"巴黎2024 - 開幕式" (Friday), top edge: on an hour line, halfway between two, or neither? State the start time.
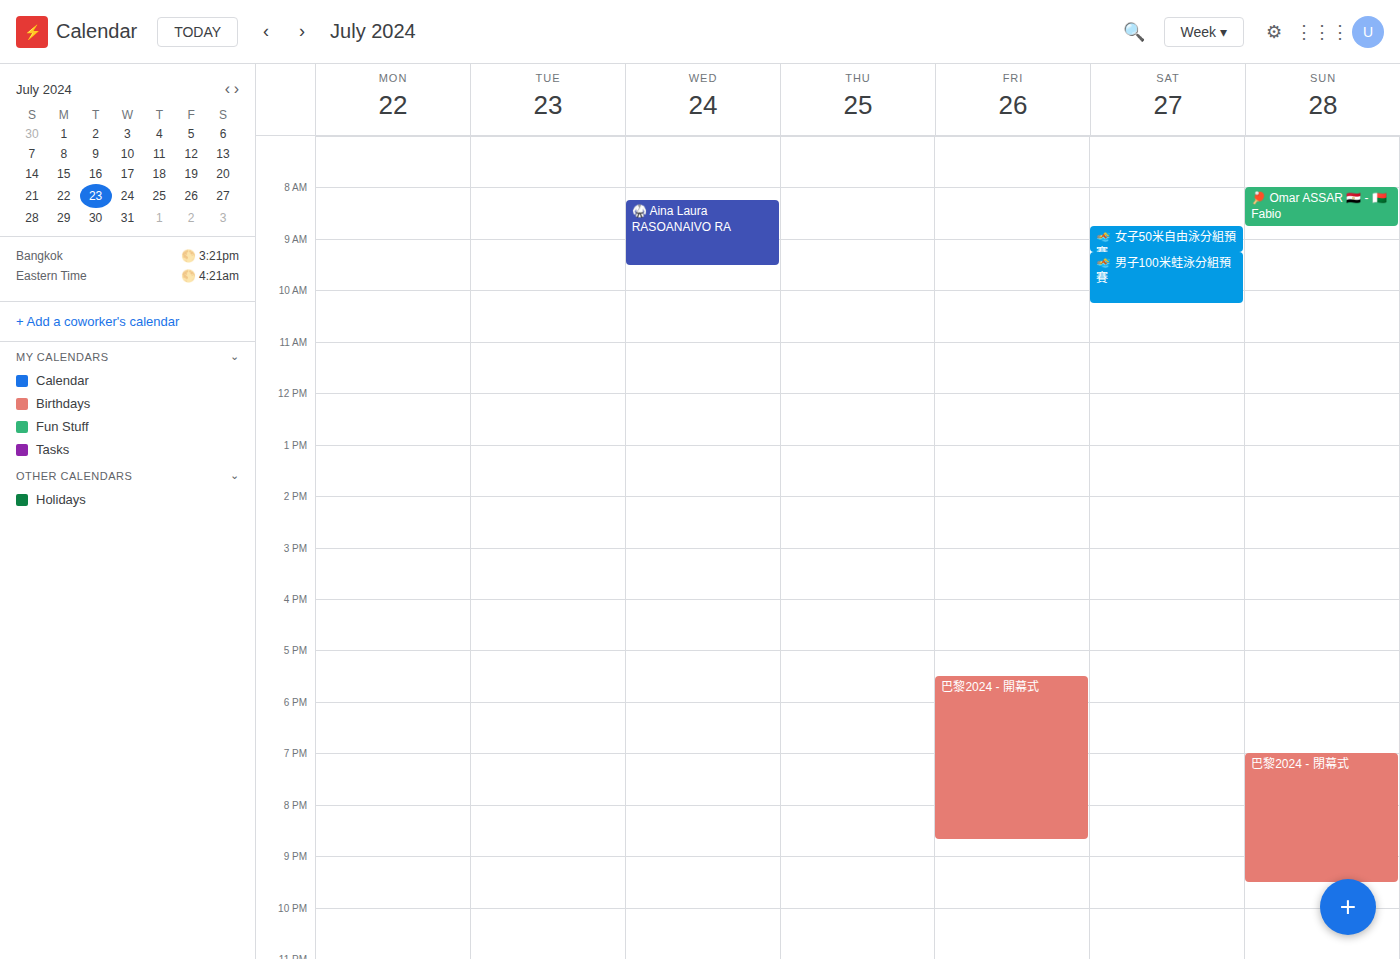
5:30 PM -- halfway between the 5 PM and 6 PM lines.